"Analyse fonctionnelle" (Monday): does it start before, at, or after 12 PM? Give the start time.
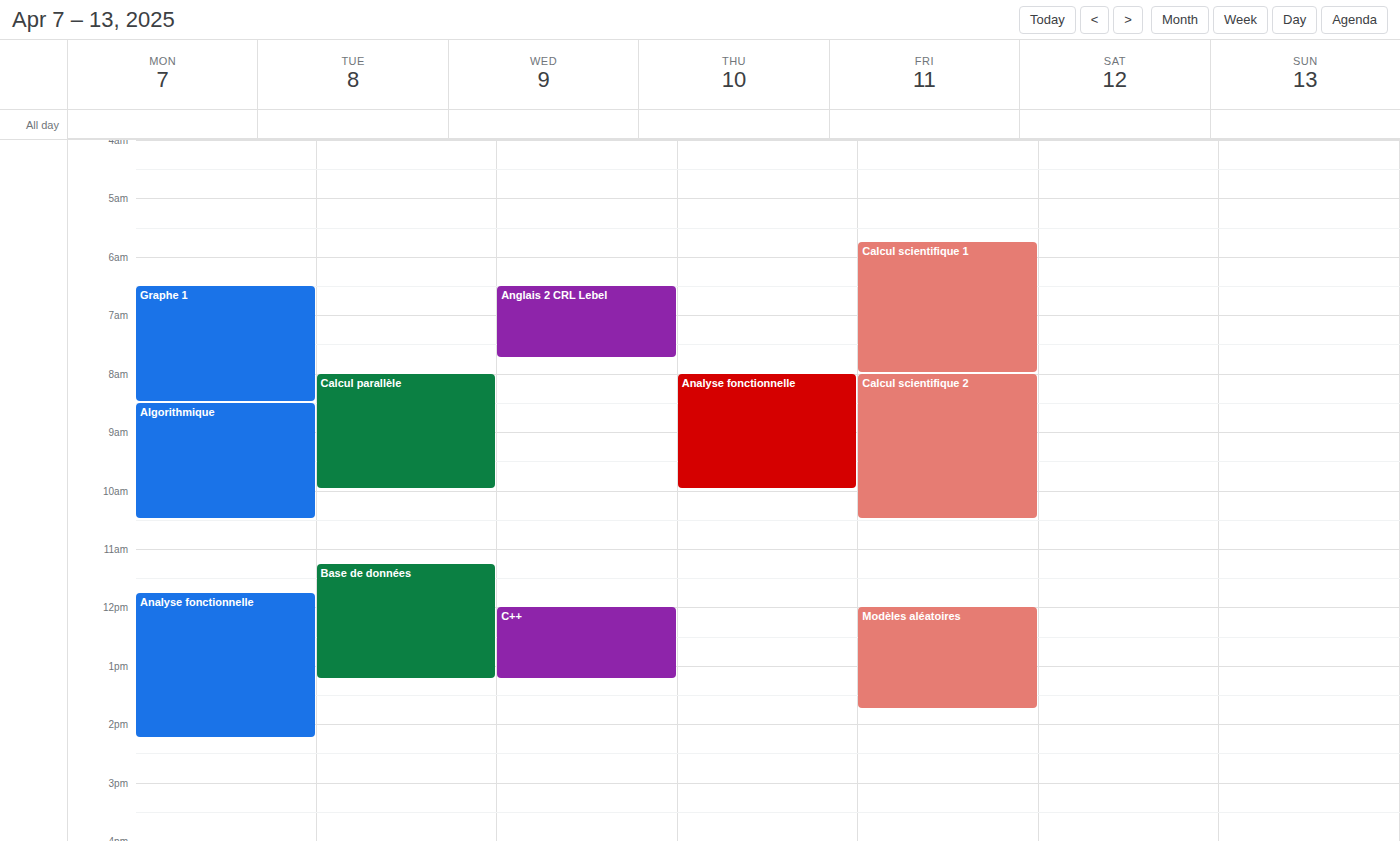
11:45 AM -- before 12 PM, 15 minutes above the 12 PM line.